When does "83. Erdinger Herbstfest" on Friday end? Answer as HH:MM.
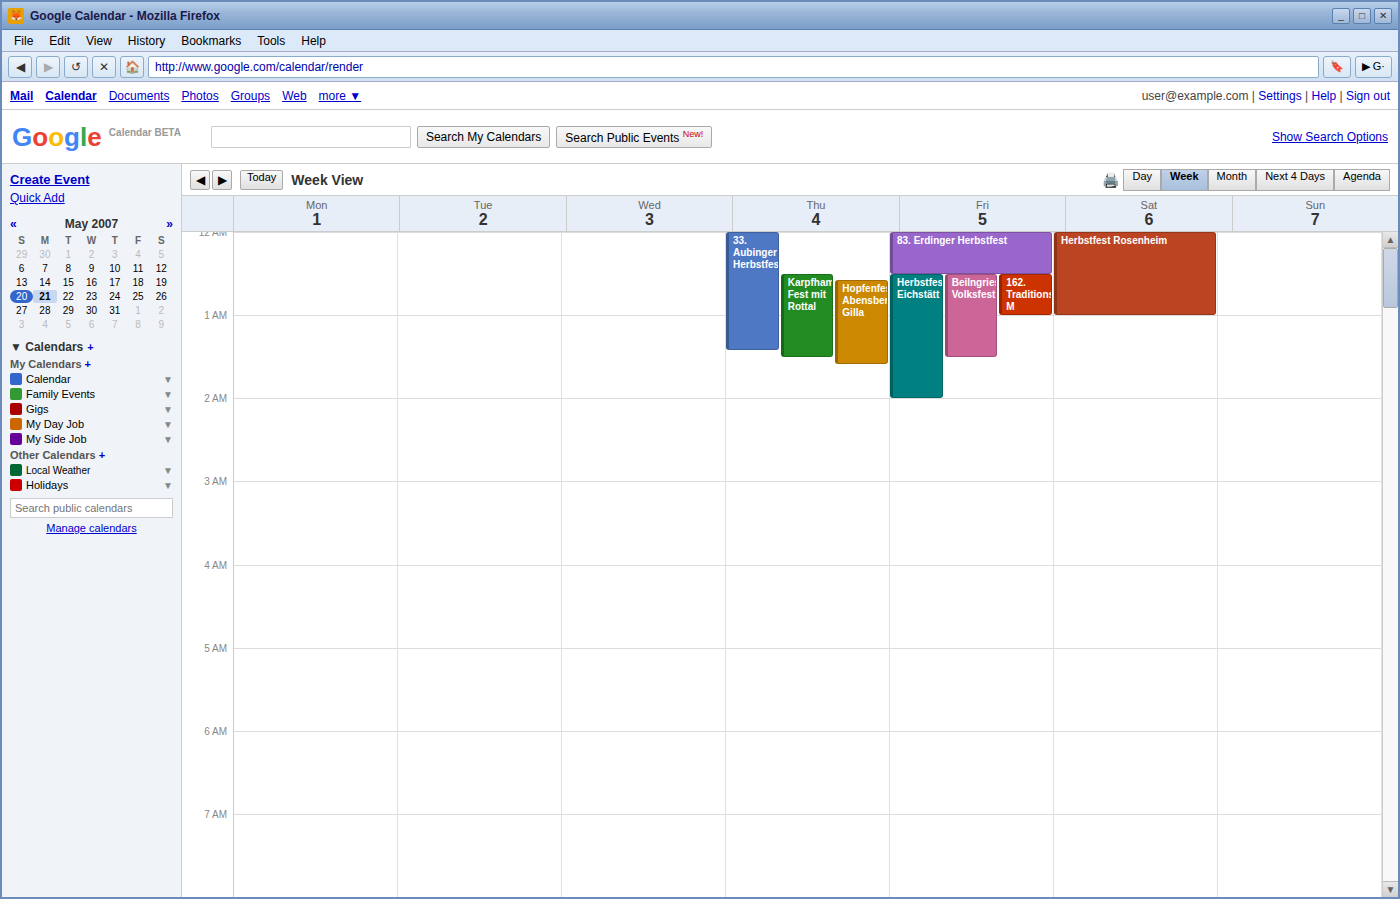
00:30